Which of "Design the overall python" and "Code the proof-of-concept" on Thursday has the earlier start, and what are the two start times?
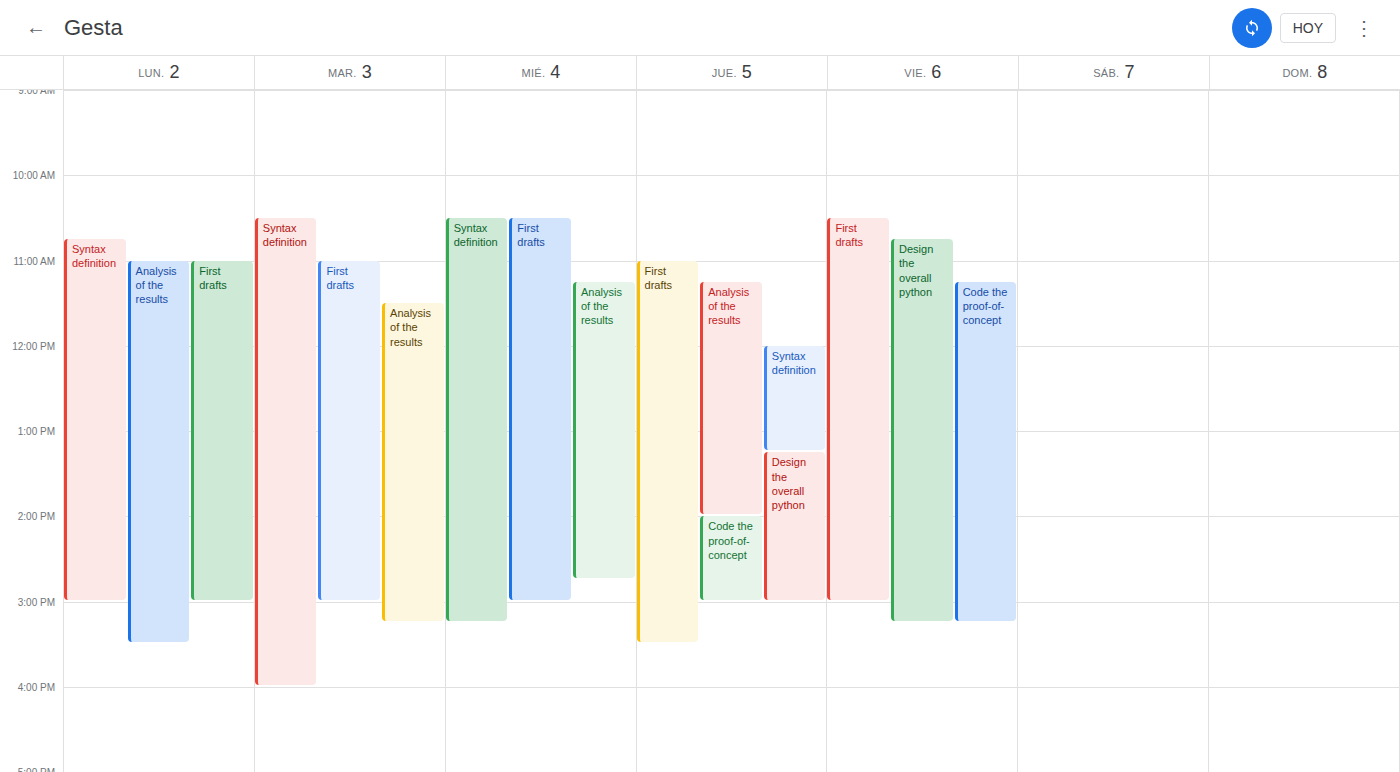
"Design the overall python" 1:15 PM; "Code the proof-of-concept" 2:00 PM.